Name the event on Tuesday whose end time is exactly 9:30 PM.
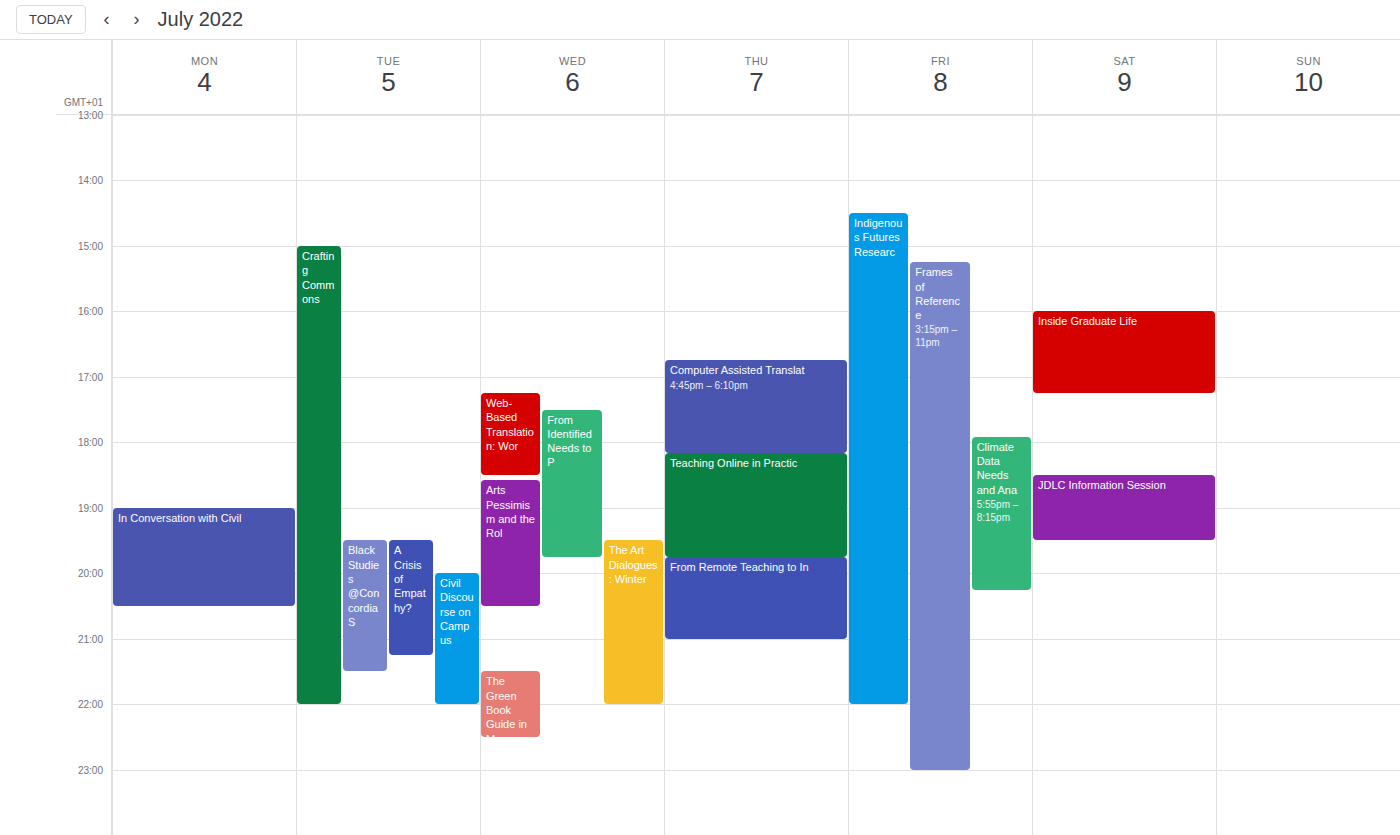
"Black Studies @Concordia S"